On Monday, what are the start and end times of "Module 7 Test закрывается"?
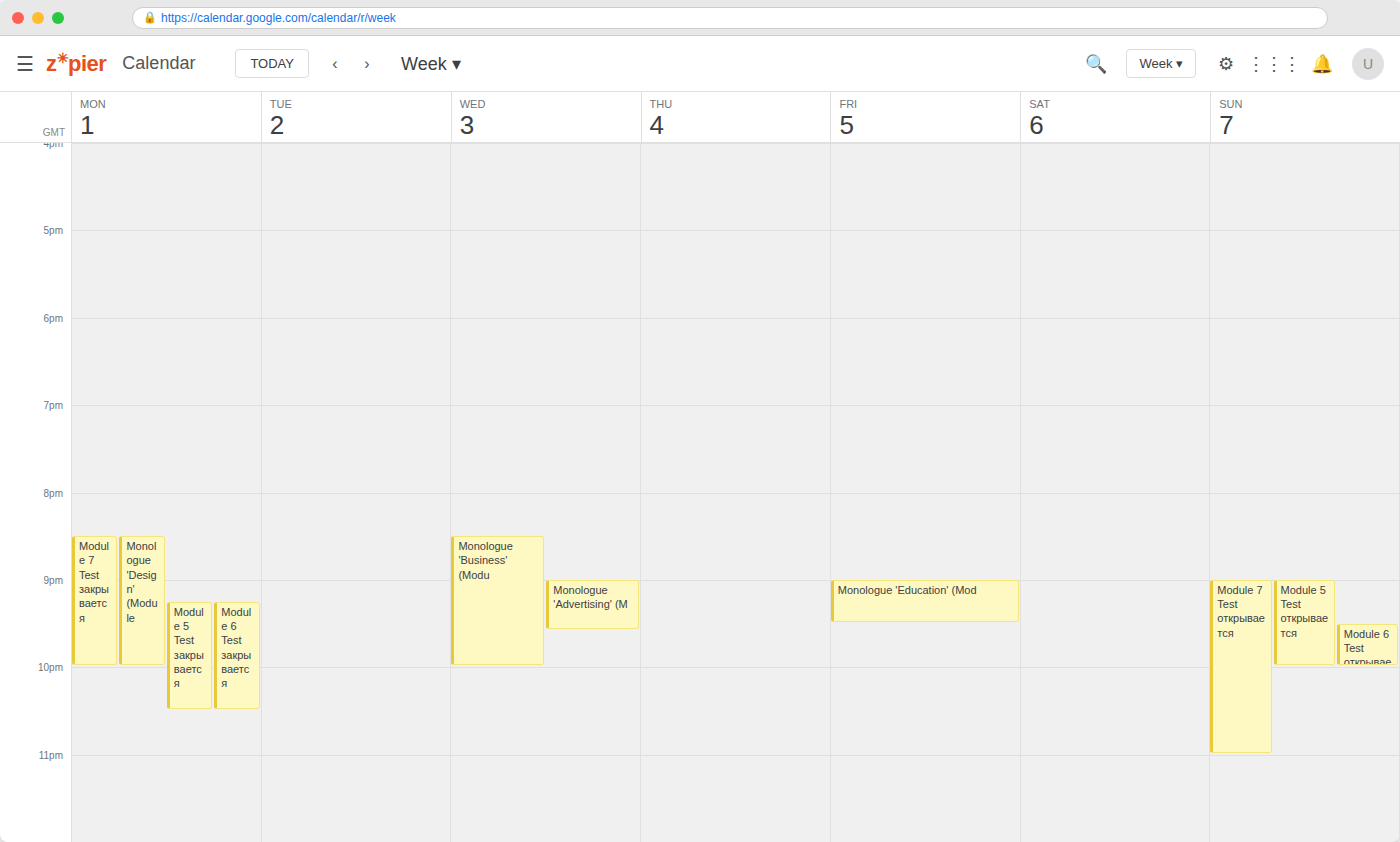
8:30 PM to 10:00 PM